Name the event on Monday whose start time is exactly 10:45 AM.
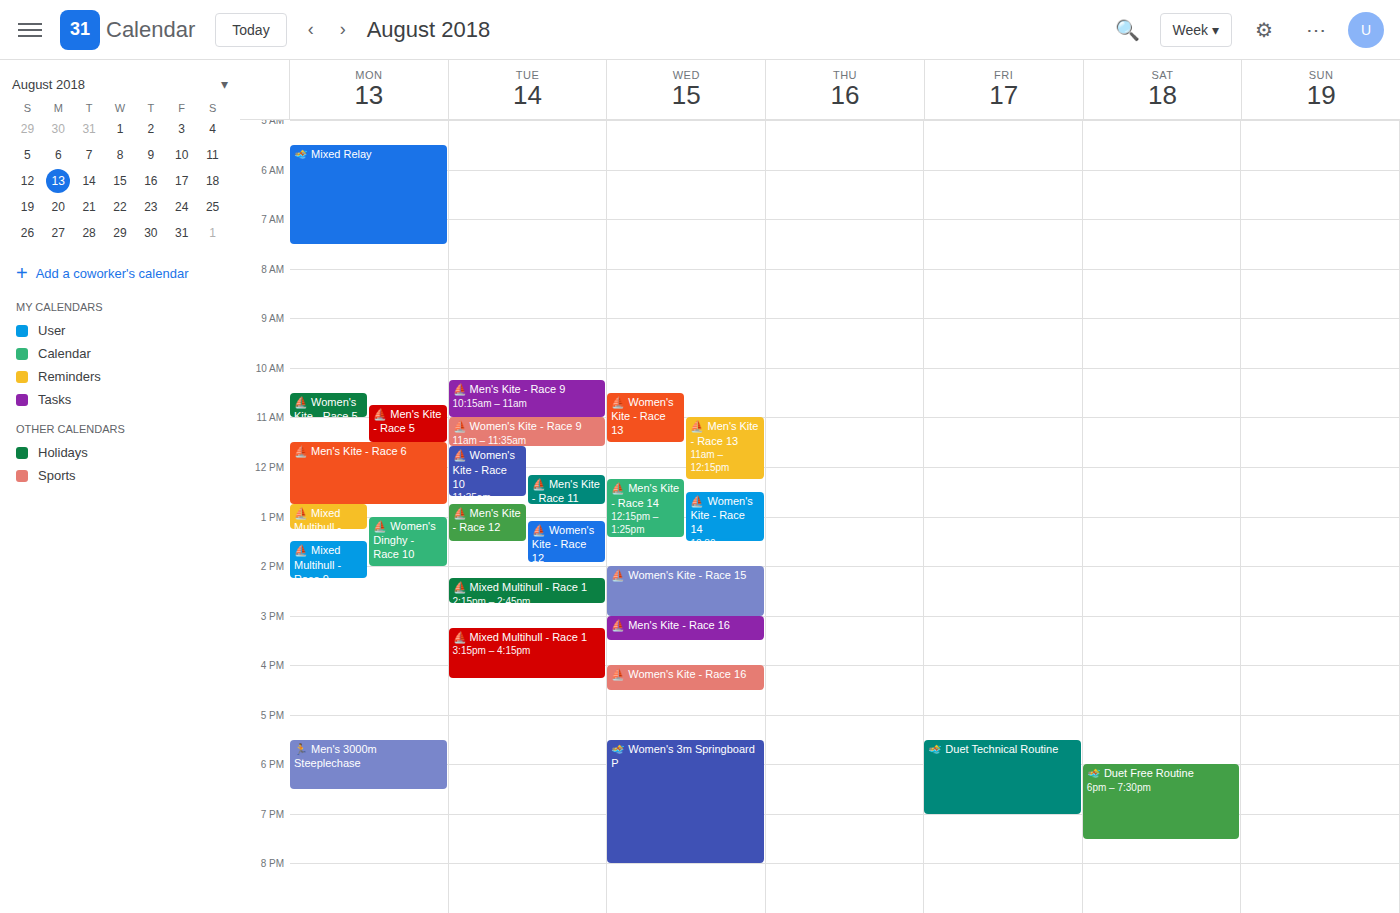
"⛵ Men's Kite - Race 5"